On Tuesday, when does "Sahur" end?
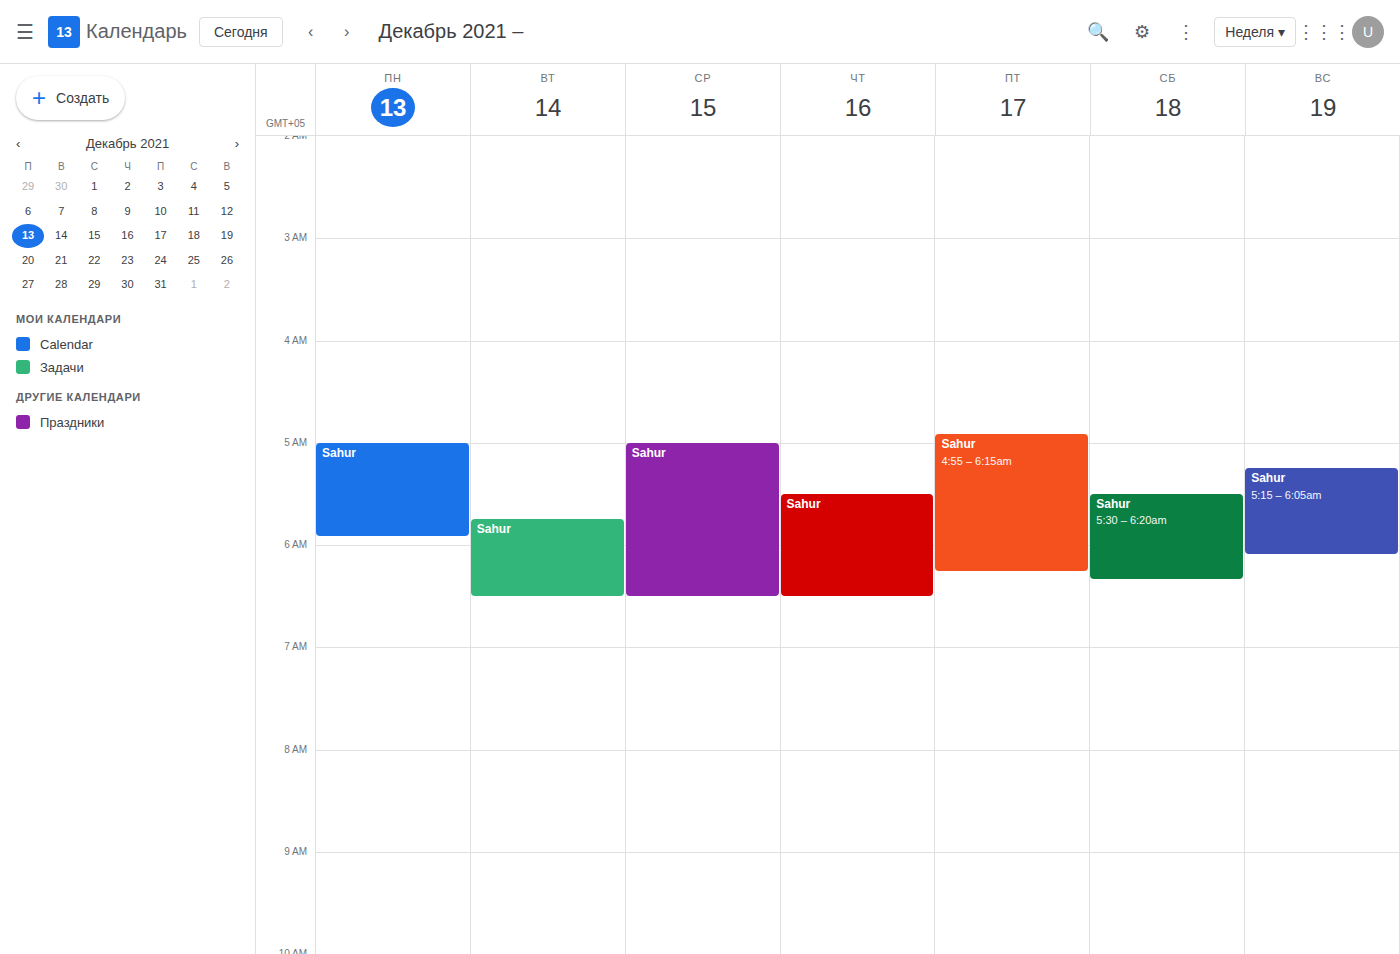
6:30 AM